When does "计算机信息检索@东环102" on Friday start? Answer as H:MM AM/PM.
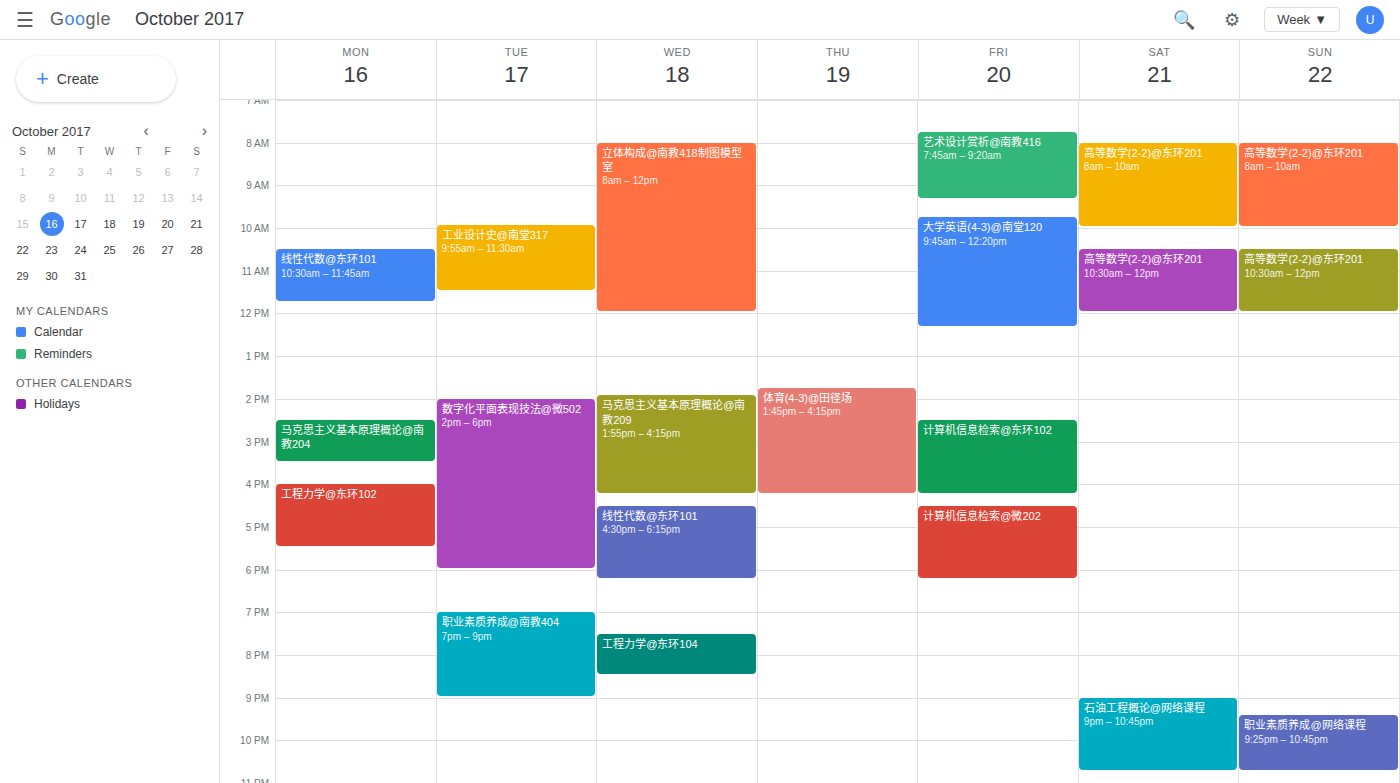
2:30 PM